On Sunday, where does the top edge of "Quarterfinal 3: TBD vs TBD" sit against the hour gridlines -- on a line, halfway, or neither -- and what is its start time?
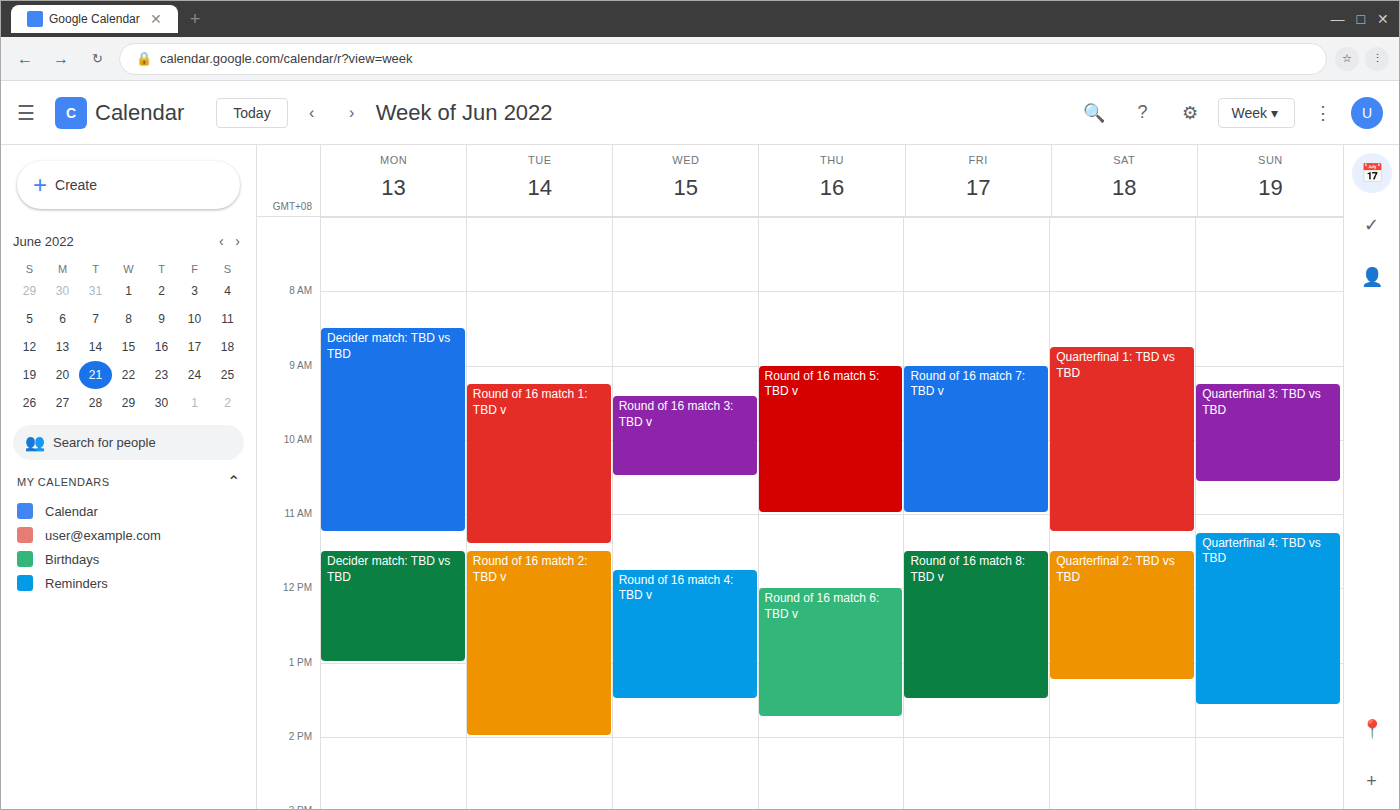
09:15 -- neither: a quarter of the way from the 09:00 line to the 10:00 line.